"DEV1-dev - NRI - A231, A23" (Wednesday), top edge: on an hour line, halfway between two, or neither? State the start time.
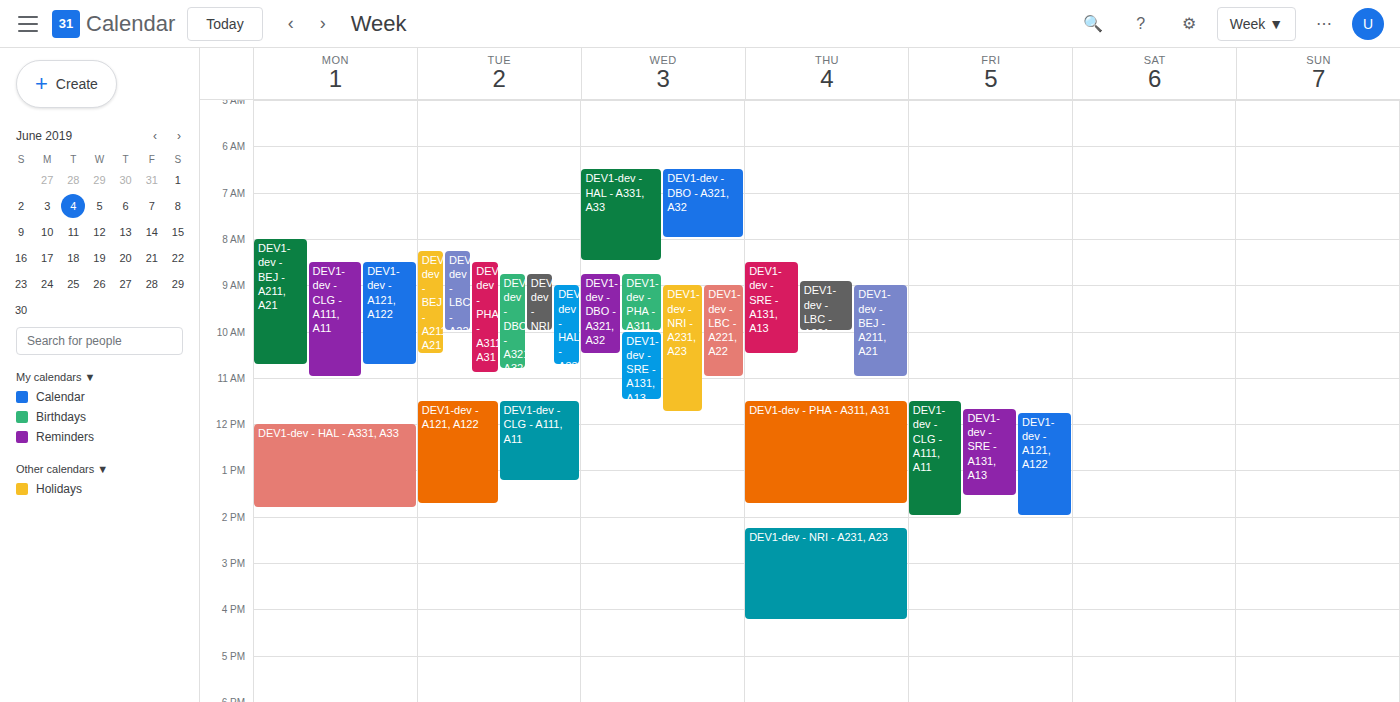
9:00 AM -- exactly on the 9 AM line.